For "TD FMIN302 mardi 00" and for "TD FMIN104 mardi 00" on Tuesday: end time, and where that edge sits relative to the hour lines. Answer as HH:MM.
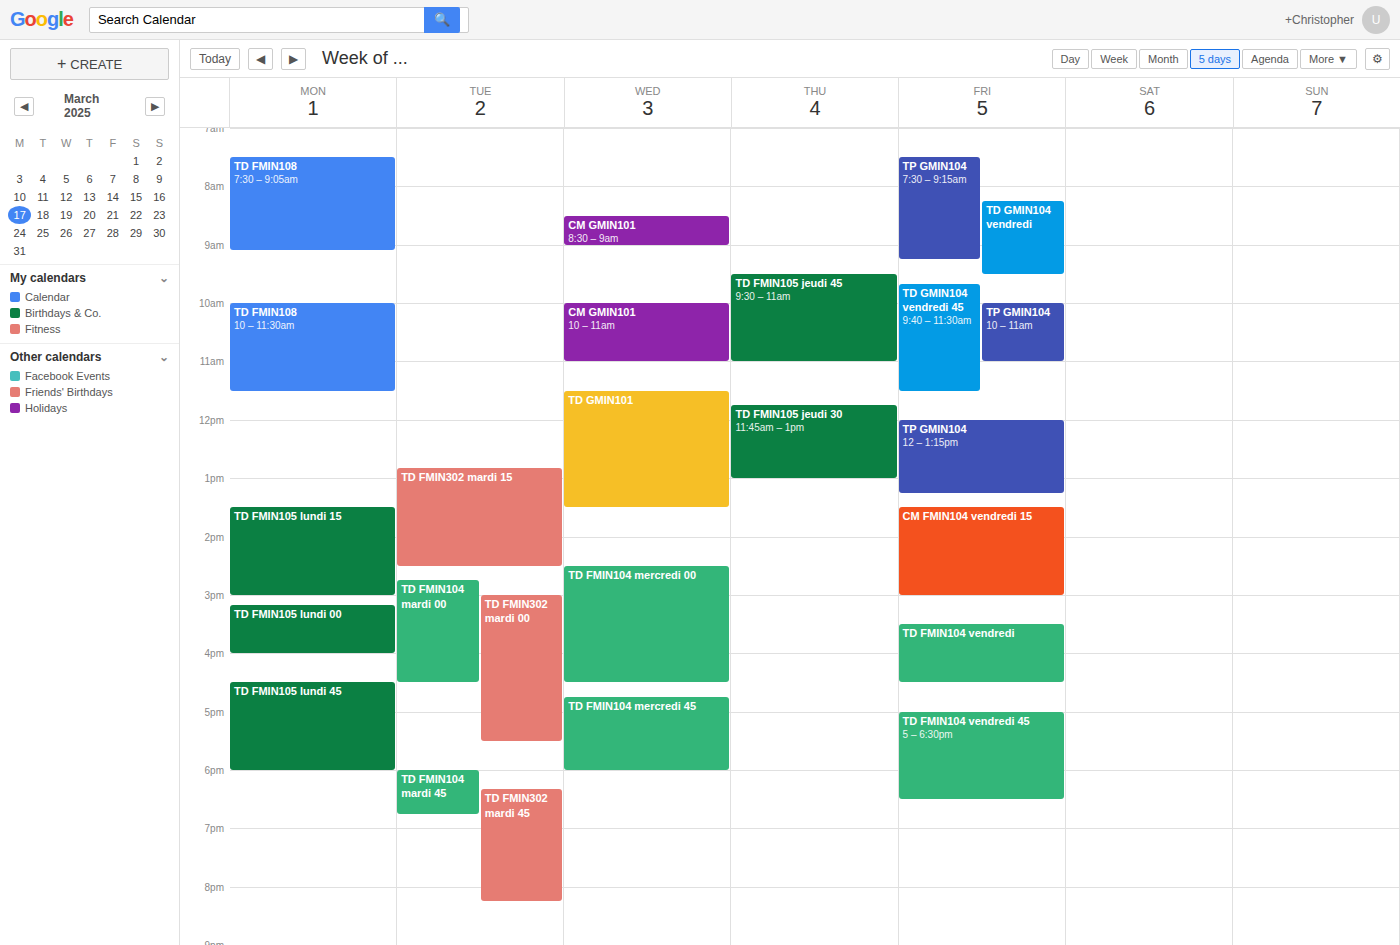
"TD FMIN302 mardi 00": 17:30, halfway between the 17:00 and 18:00 lines. "TD FMIN104 mardi 00": 16:30, halfway between the 16:00 and 17:00 lines.